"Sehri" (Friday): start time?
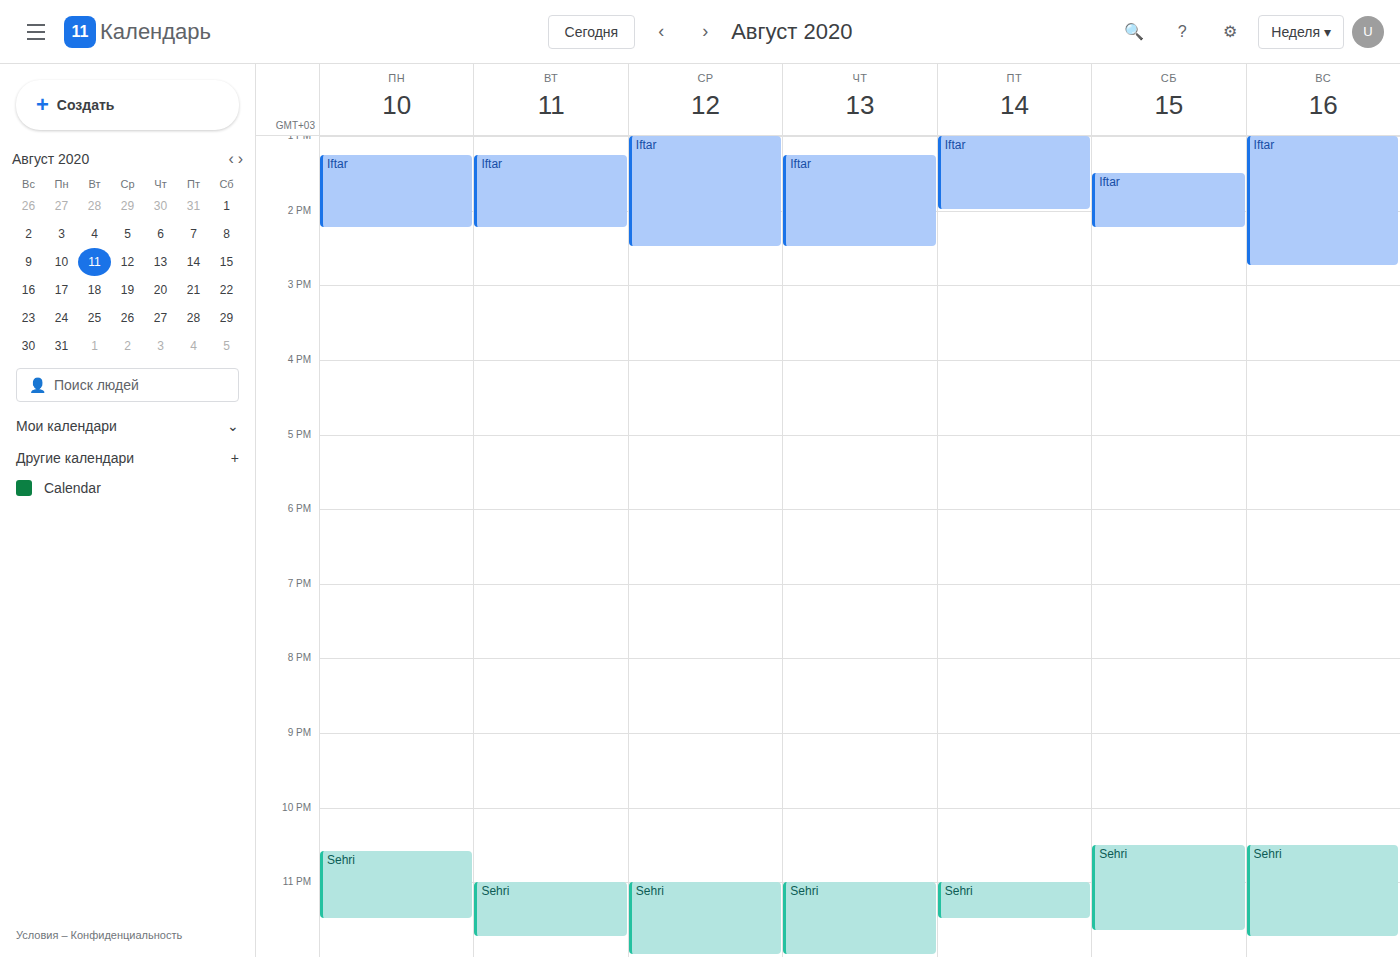
11:00 PM